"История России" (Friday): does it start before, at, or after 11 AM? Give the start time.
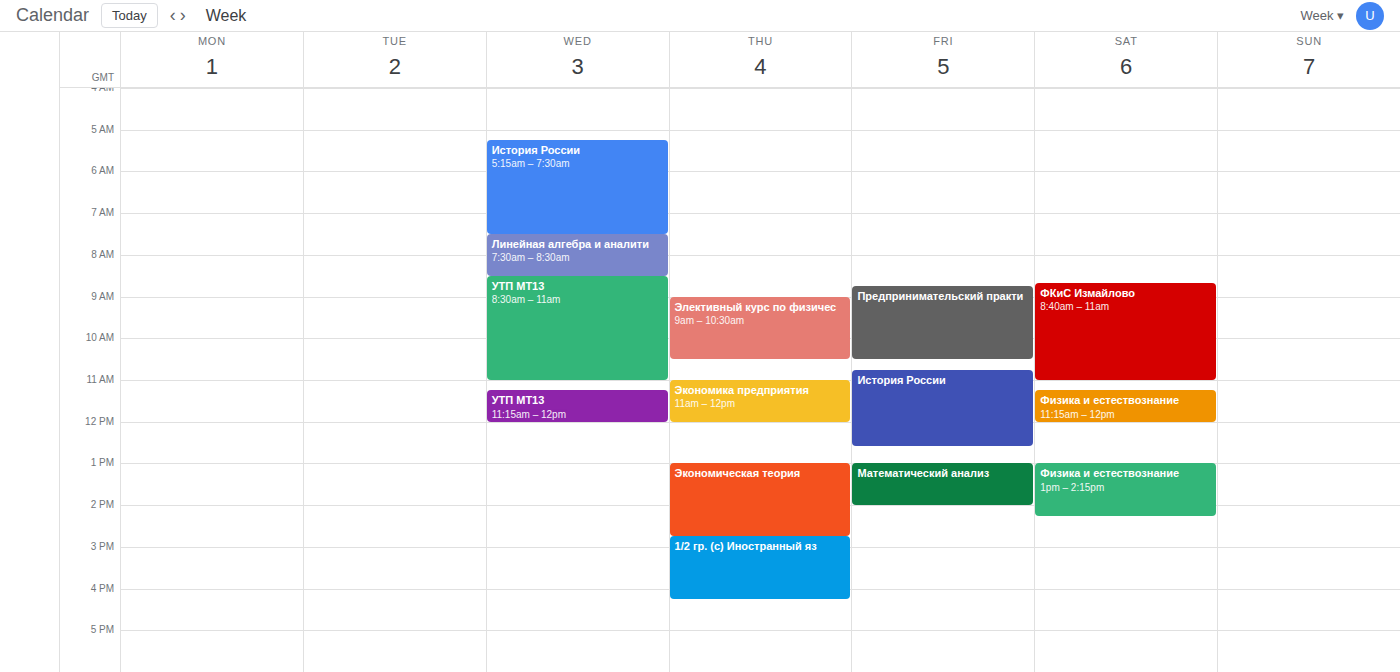
10:45 AM -- before 11 AM, 15 minutes above the 11 AM line.